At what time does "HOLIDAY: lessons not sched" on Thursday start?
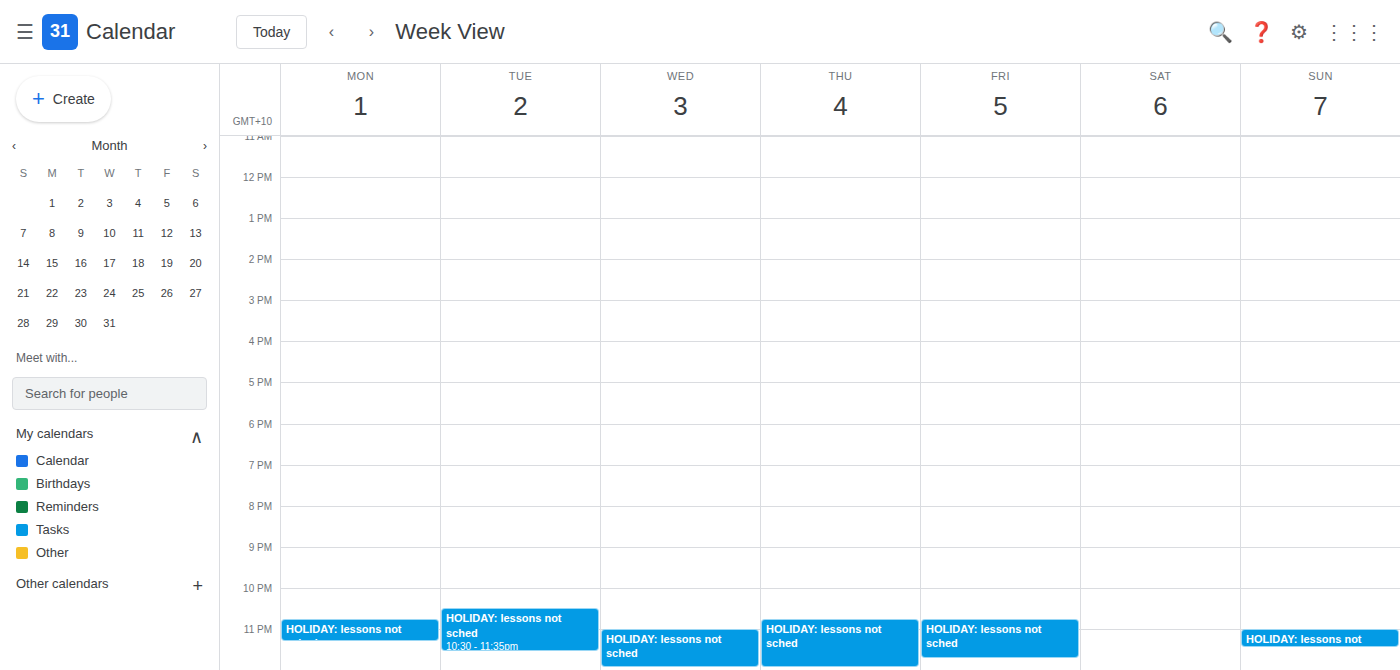
10:45 PM